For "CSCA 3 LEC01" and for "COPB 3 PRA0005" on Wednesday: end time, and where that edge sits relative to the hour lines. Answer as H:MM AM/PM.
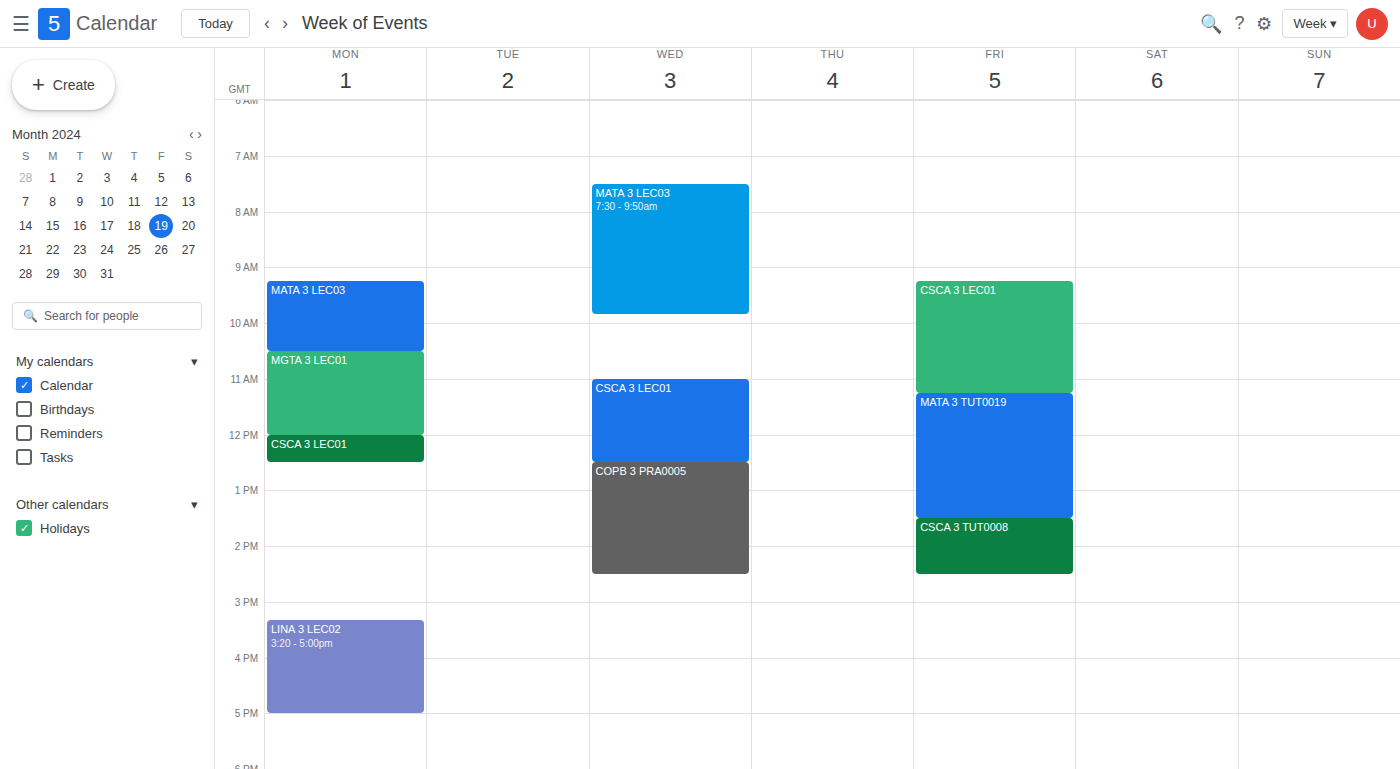
"CSCA 3 LEC01": 12:30 PM, halfway between the 12 PM and 1 PM lines. "COPB 3 PRA0005": 2:30 PM, halfway between the 2 PM and 3 PM lines.